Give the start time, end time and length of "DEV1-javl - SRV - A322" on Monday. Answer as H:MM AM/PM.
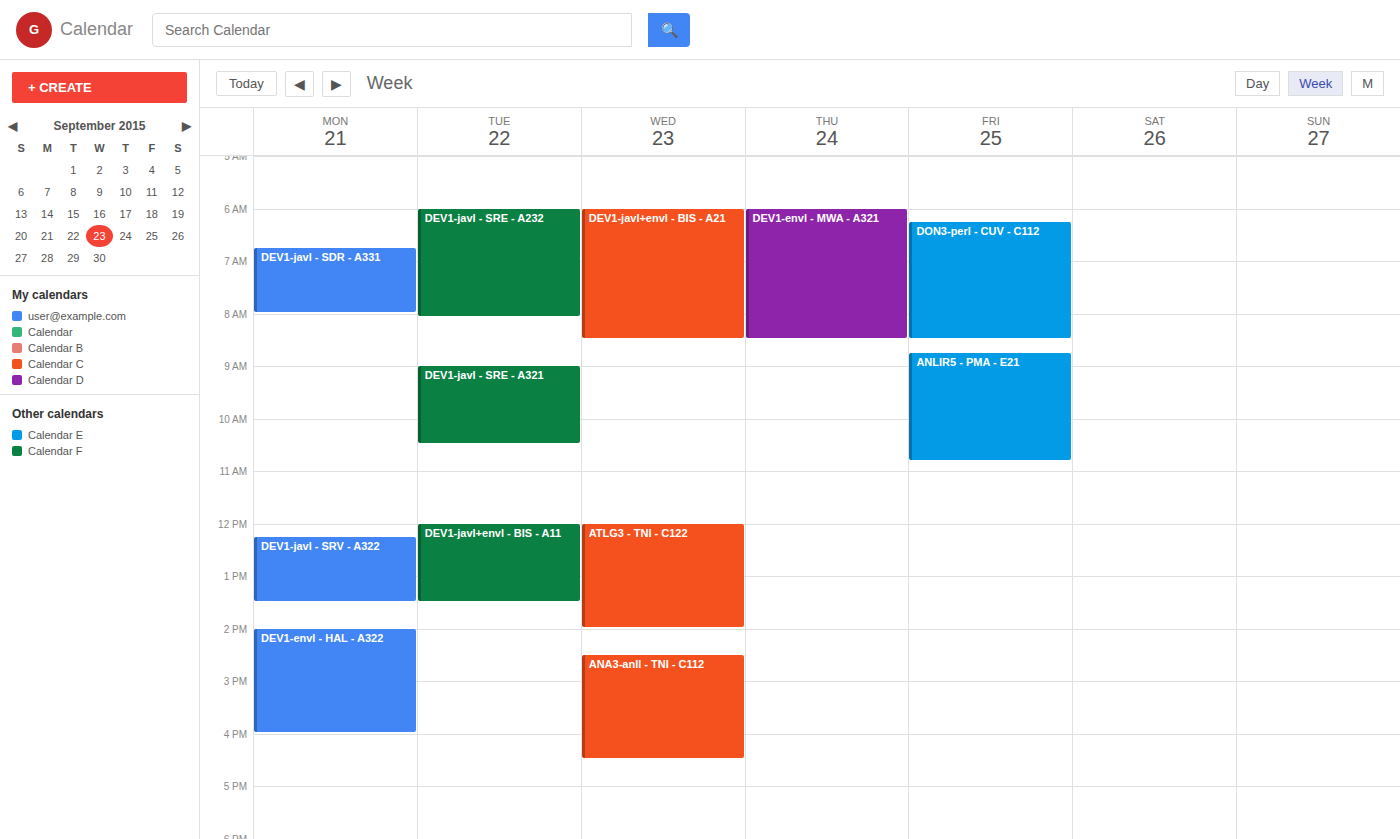
12:15 PM to 1:30 PM, 1 hour 15 minutes